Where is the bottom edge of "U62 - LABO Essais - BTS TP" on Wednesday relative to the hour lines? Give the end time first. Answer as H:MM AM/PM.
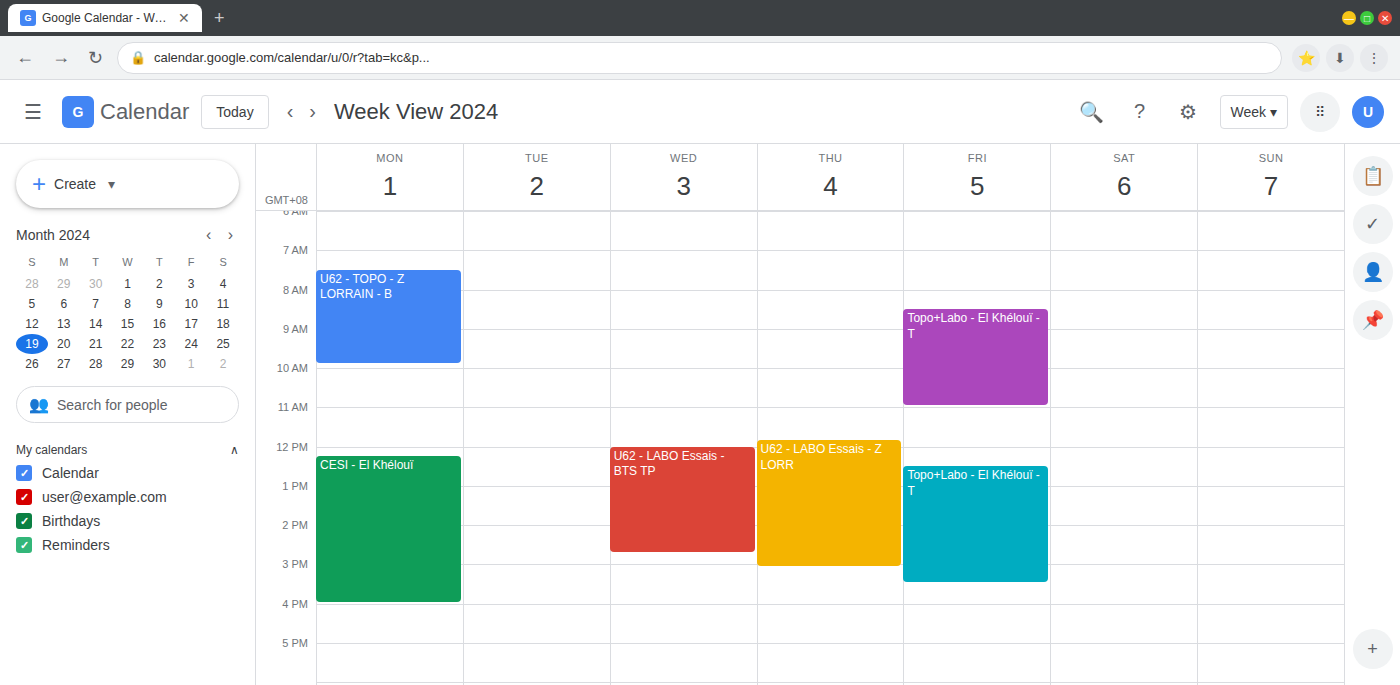
2:45 PM -- neither: three quarters of the way from the 2 PM line to the 3 PM line.